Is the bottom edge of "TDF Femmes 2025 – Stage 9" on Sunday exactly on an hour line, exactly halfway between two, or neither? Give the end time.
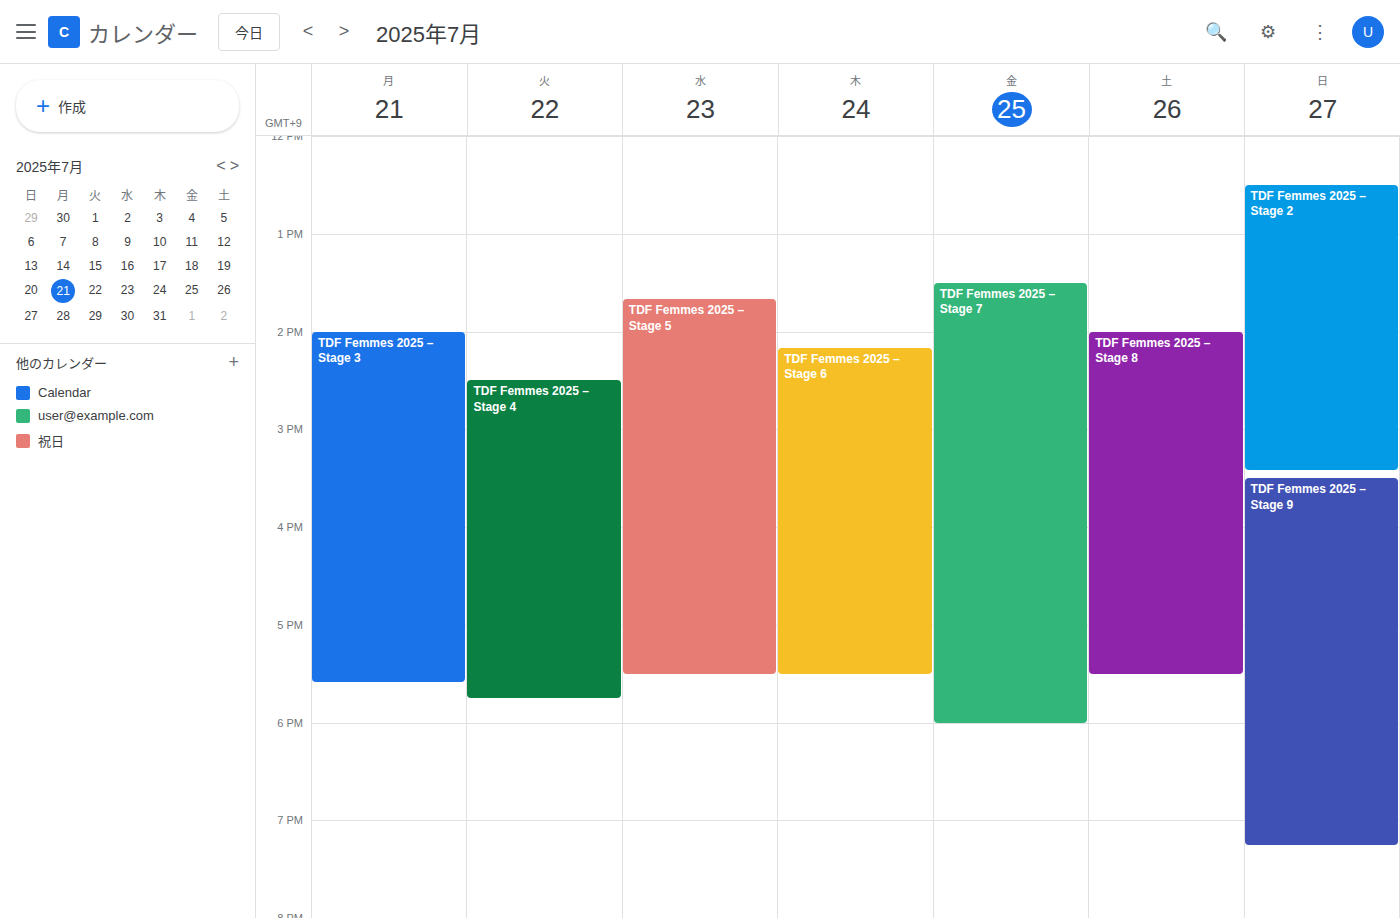
7:15 PM -- neither: a quarter of the way from the 7 PM line to the 8 PM line.